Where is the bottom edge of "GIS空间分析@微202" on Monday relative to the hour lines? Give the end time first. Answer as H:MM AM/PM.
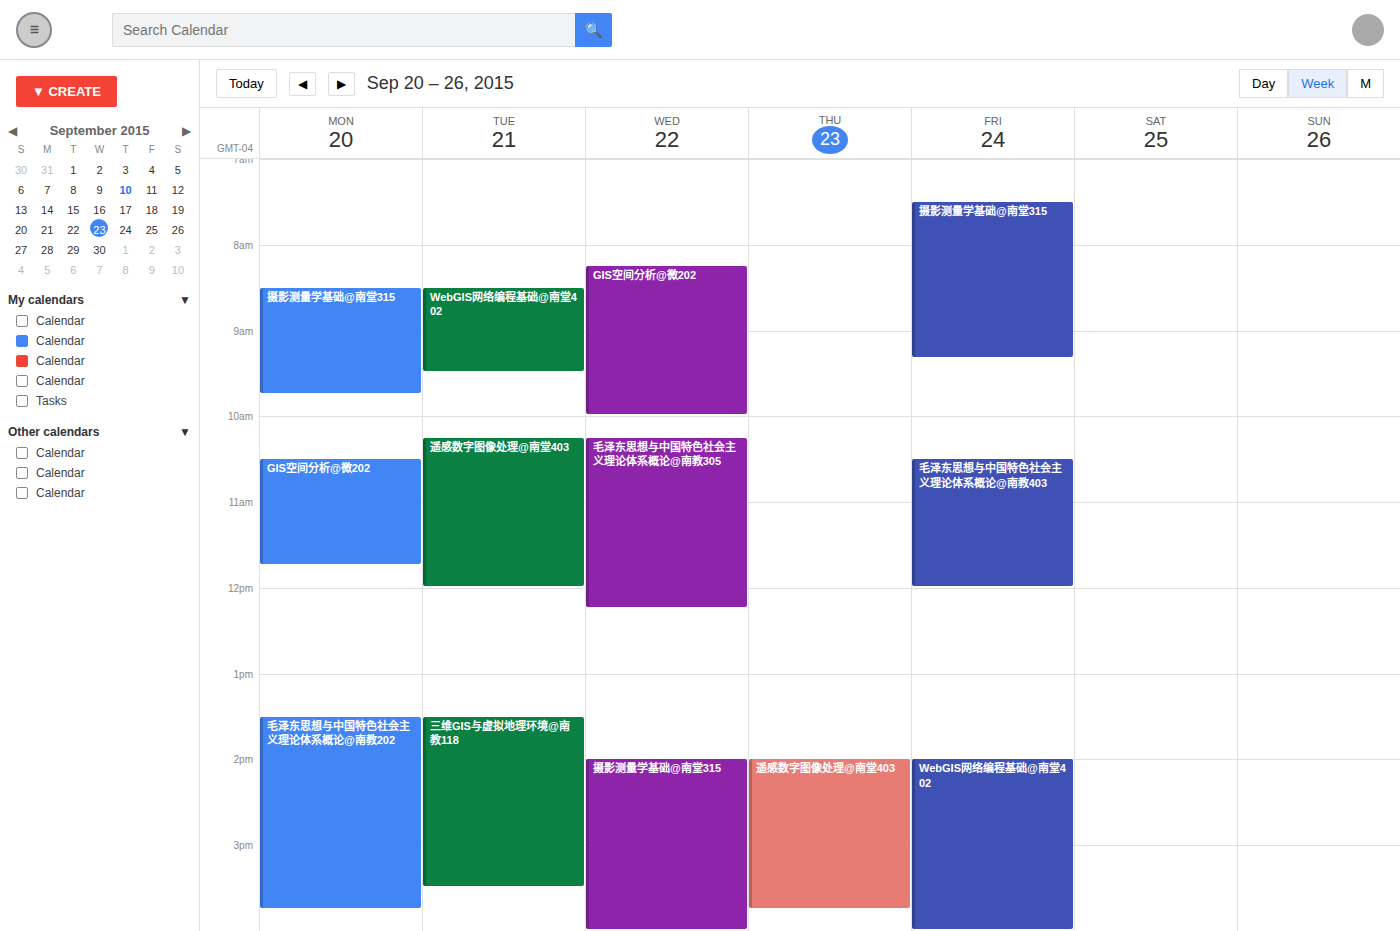
11:45 AM -- neither: three quarters of the way from the 11 AM line to the 12 PM line.